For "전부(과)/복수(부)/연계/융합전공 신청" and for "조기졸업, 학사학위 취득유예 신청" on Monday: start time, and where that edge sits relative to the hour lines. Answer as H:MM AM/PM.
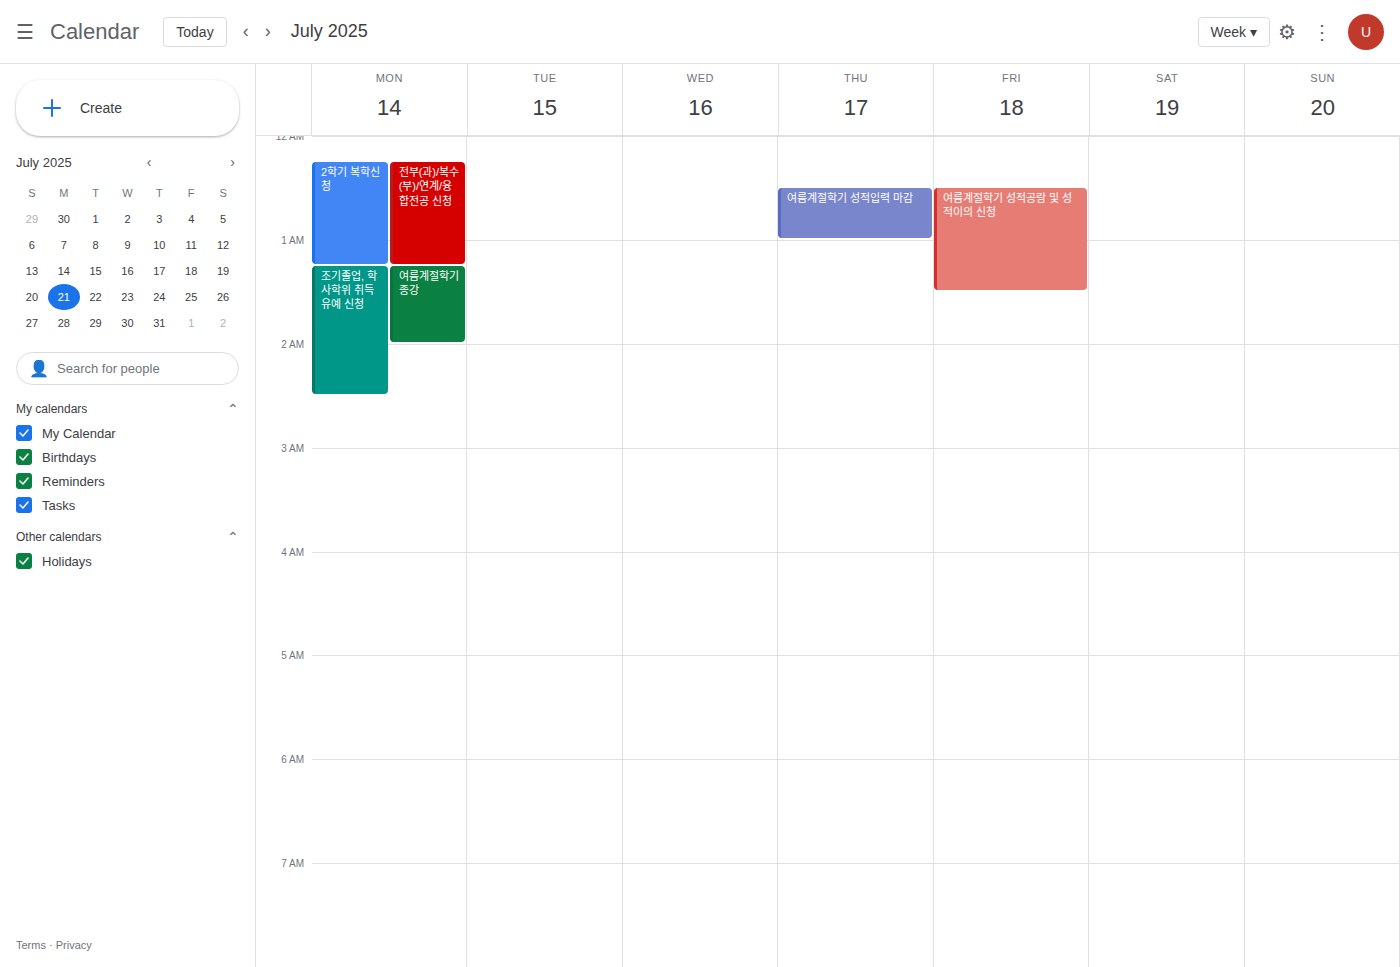
"전부(과)/복수(부)/연계/융합전공 신청": 12:15 AM, neither: a quarter of the way from the 12 AM line to the 1 AM line. "조기졸업, 학사학위 취득유예 신청": 1:15 AM, neither: a quarter of the way from the 1 AM line to the 2 AM line.